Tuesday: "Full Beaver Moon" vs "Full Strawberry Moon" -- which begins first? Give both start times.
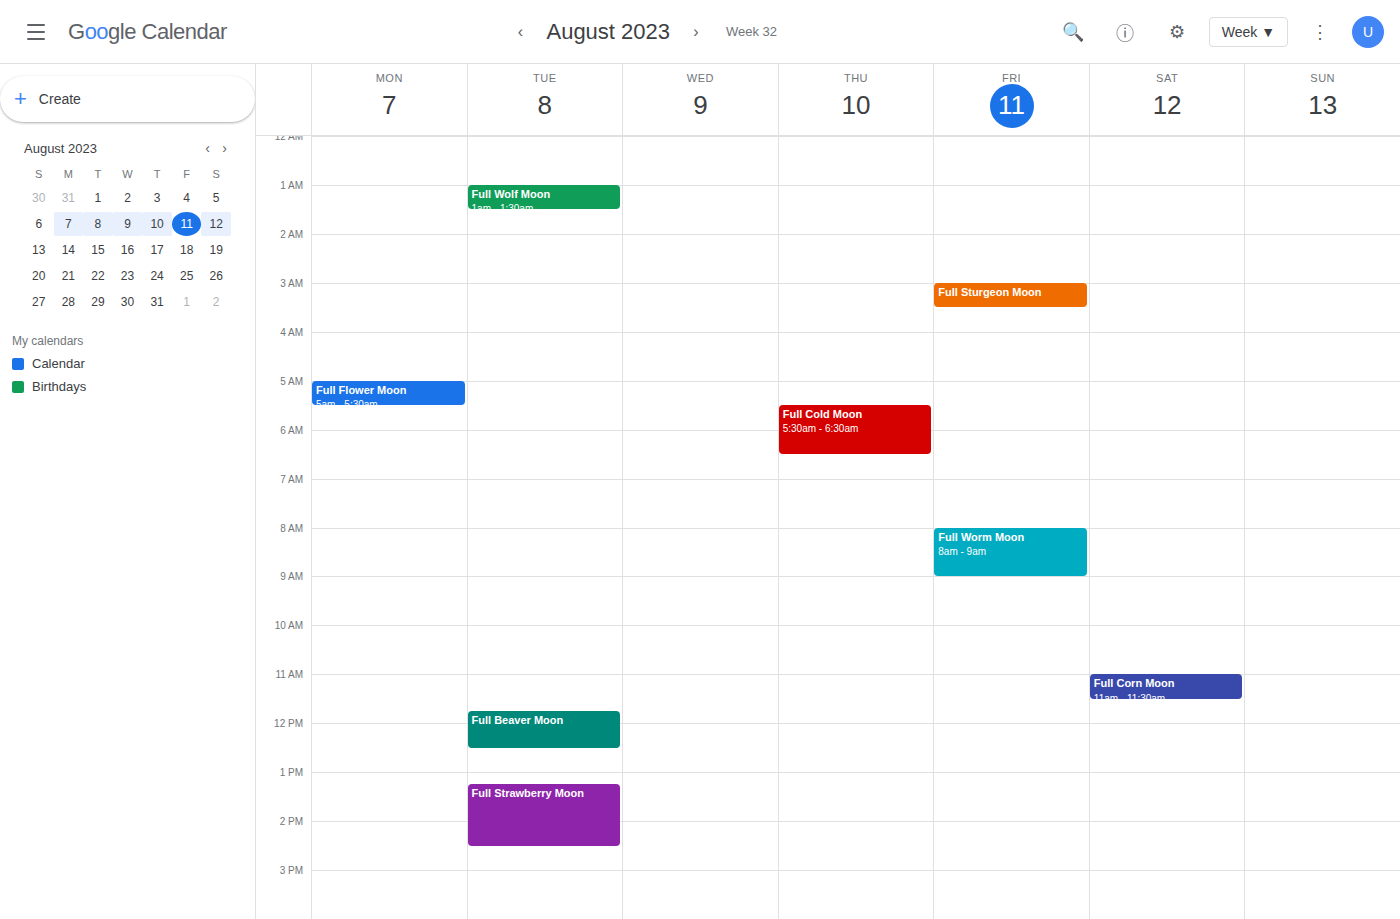
"Full Beaver Moon" 11:45; "Full Strawberry Moon" 13:15.